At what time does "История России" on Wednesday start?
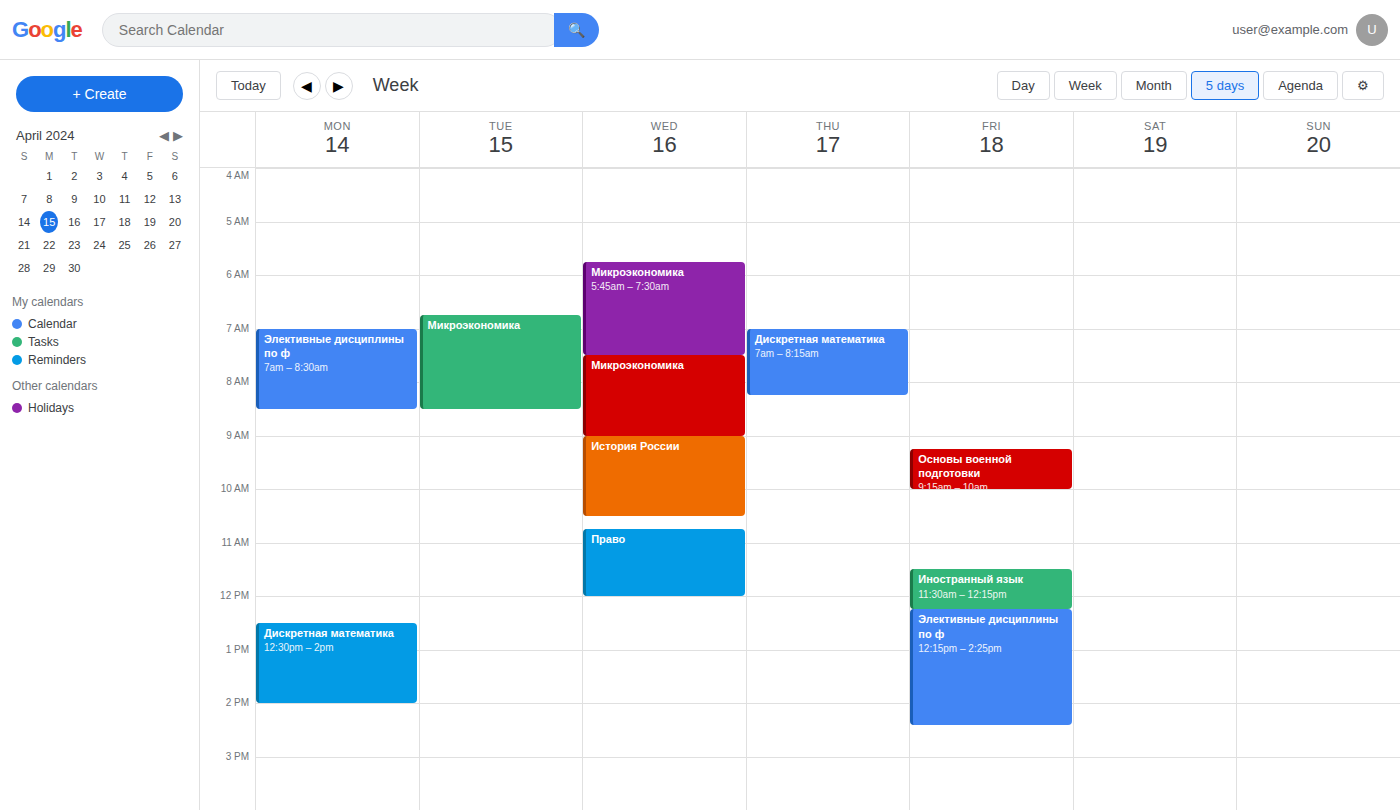
9:00 AM